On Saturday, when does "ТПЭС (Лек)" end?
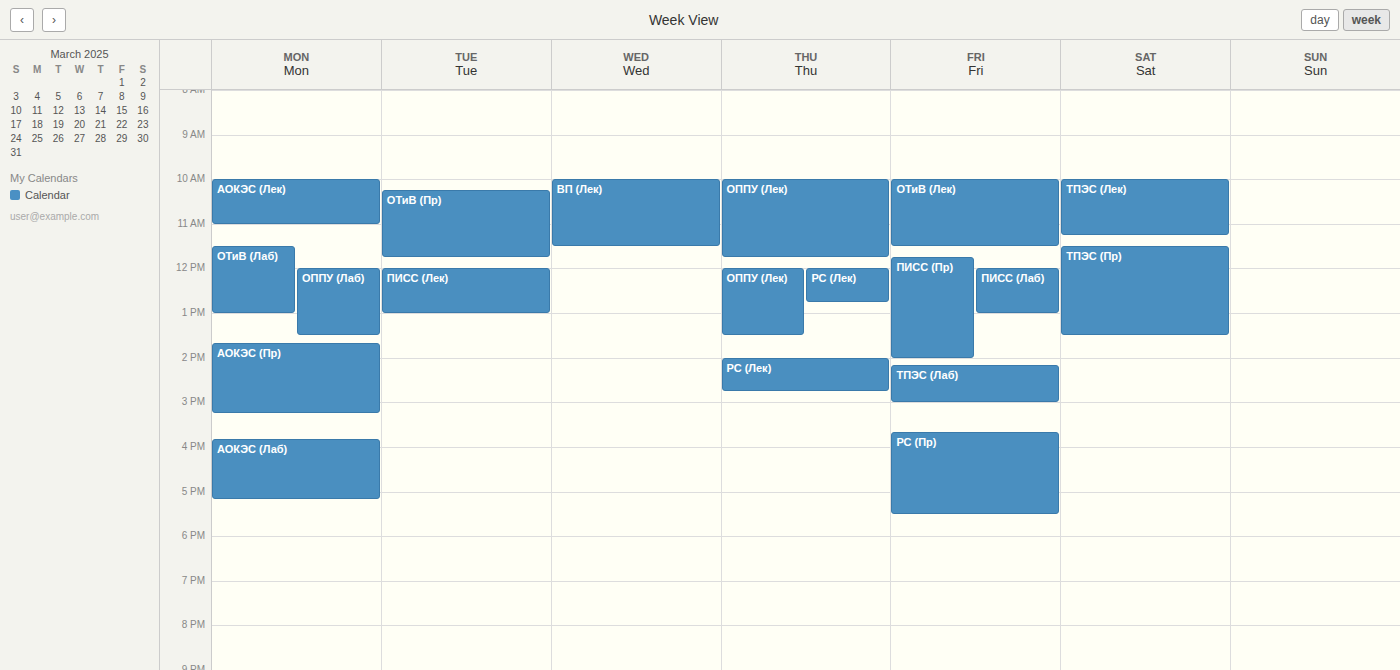
11:15 AM